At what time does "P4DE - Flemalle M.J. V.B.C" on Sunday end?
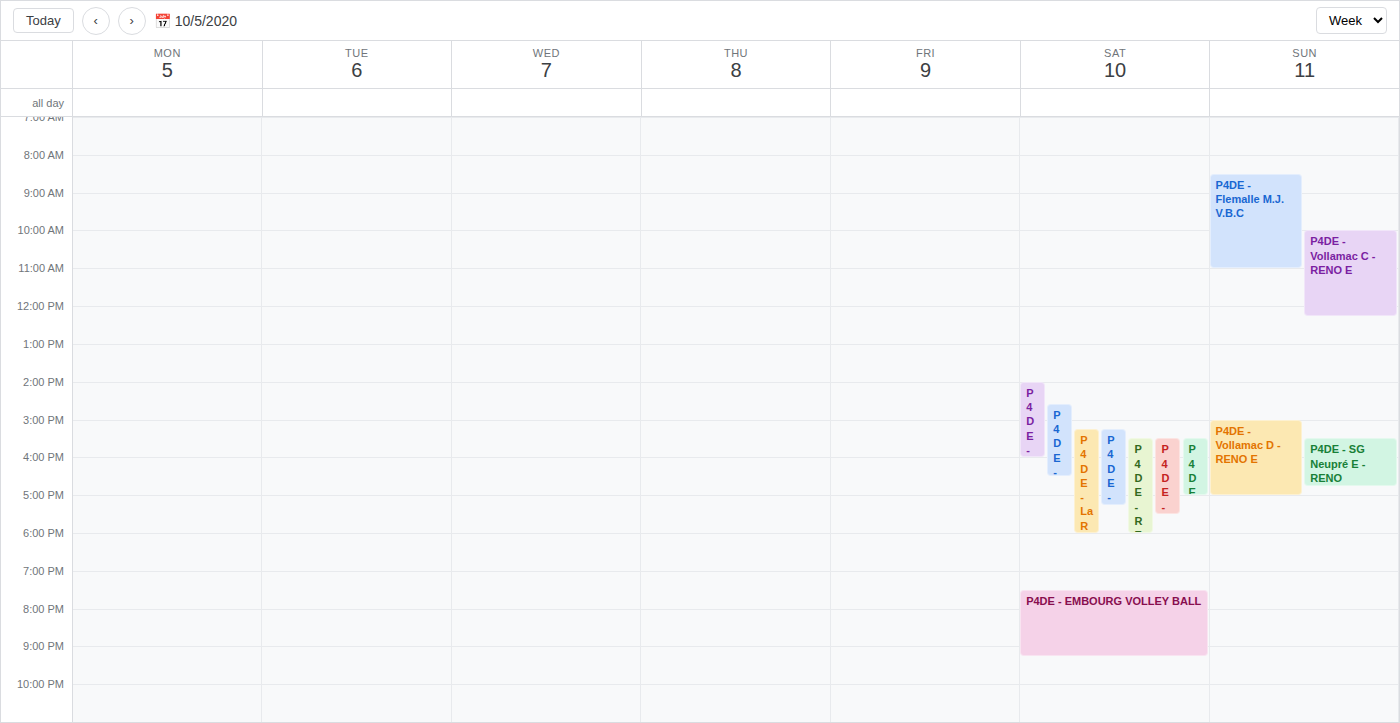
11:00 AM